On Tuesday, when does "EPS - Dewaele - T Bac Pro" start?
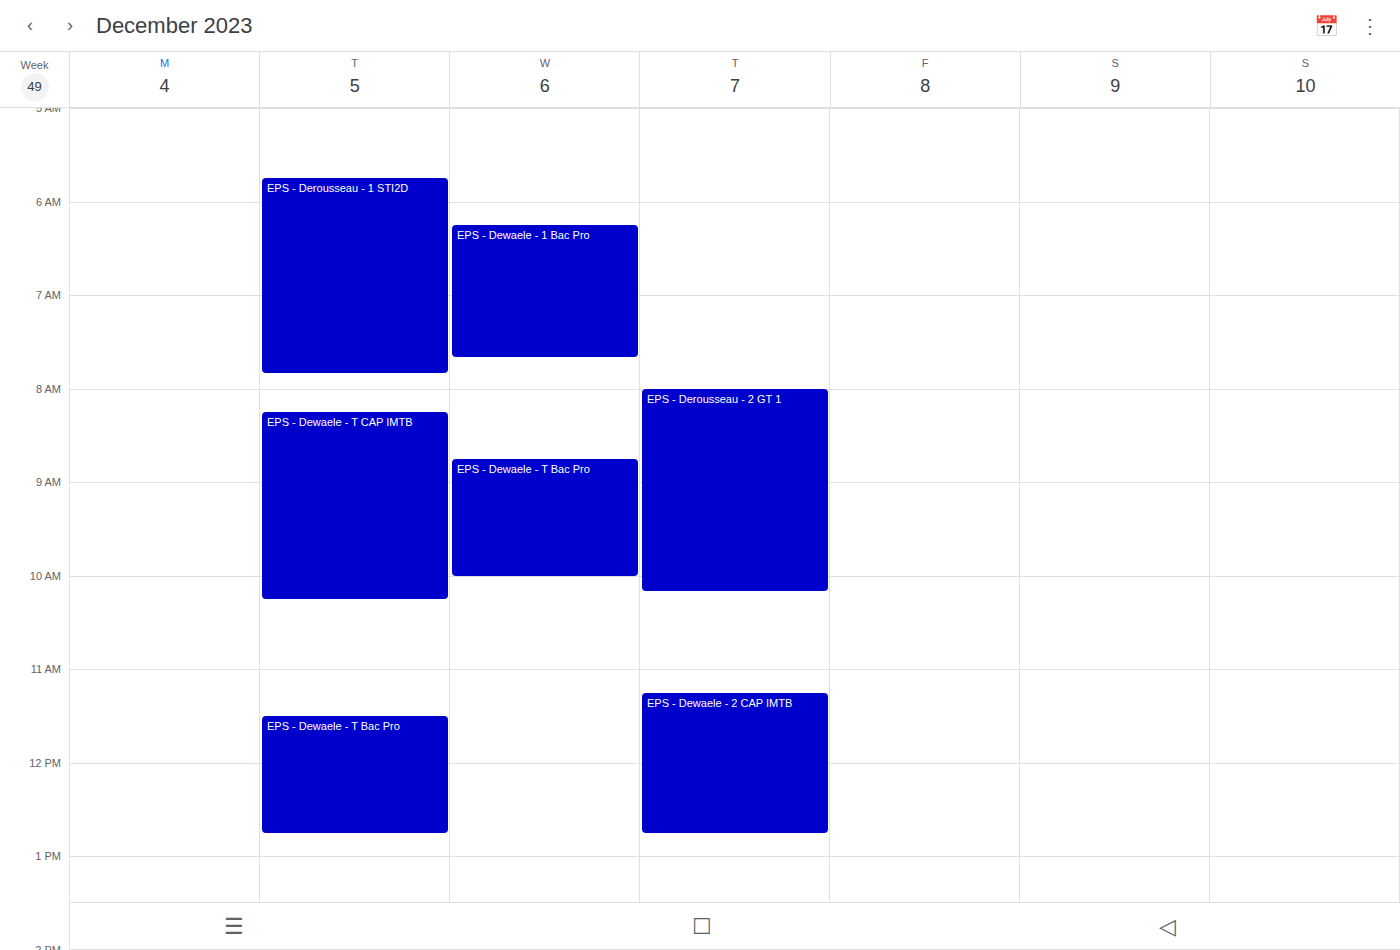
11:30 AM